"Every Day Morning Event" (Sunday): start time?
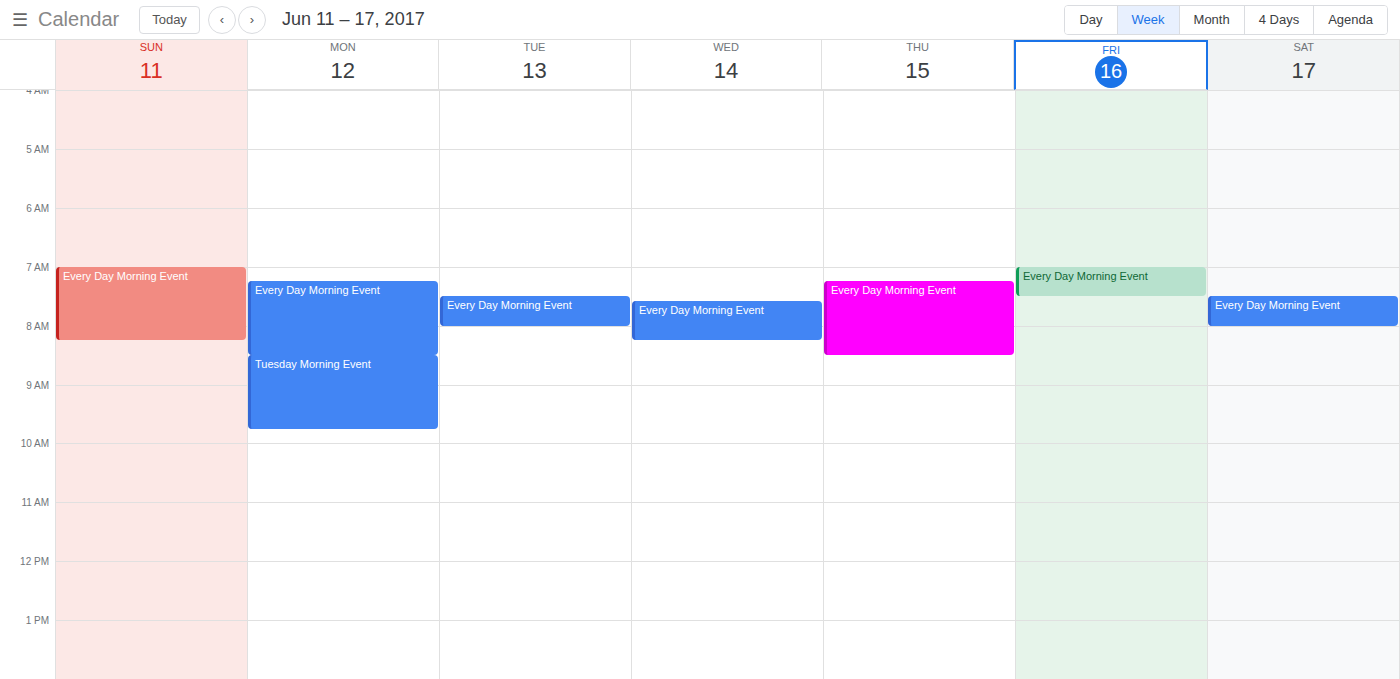
07:00